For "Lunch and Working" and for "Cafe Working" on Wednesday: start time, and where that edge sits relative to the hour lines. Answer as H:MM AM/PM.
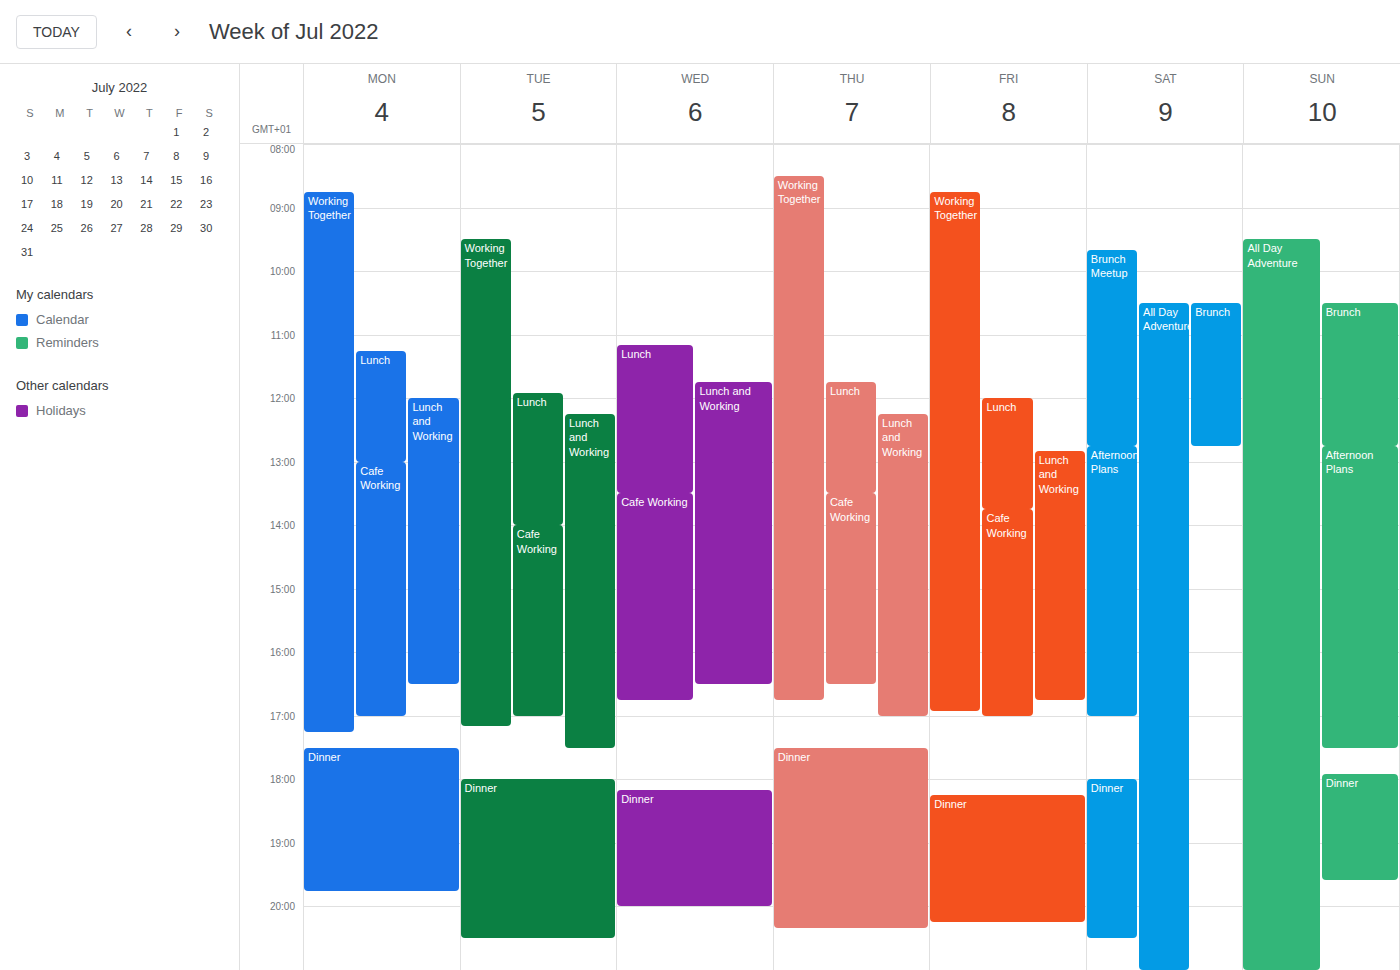
"Lunch and Working": 11:45 AM, neither: three quarters of the way from the 11 AM line to the 12 PM line. "Cafe Working": 1:30 PM, halfway between the 1 PM and 2 PM lines.